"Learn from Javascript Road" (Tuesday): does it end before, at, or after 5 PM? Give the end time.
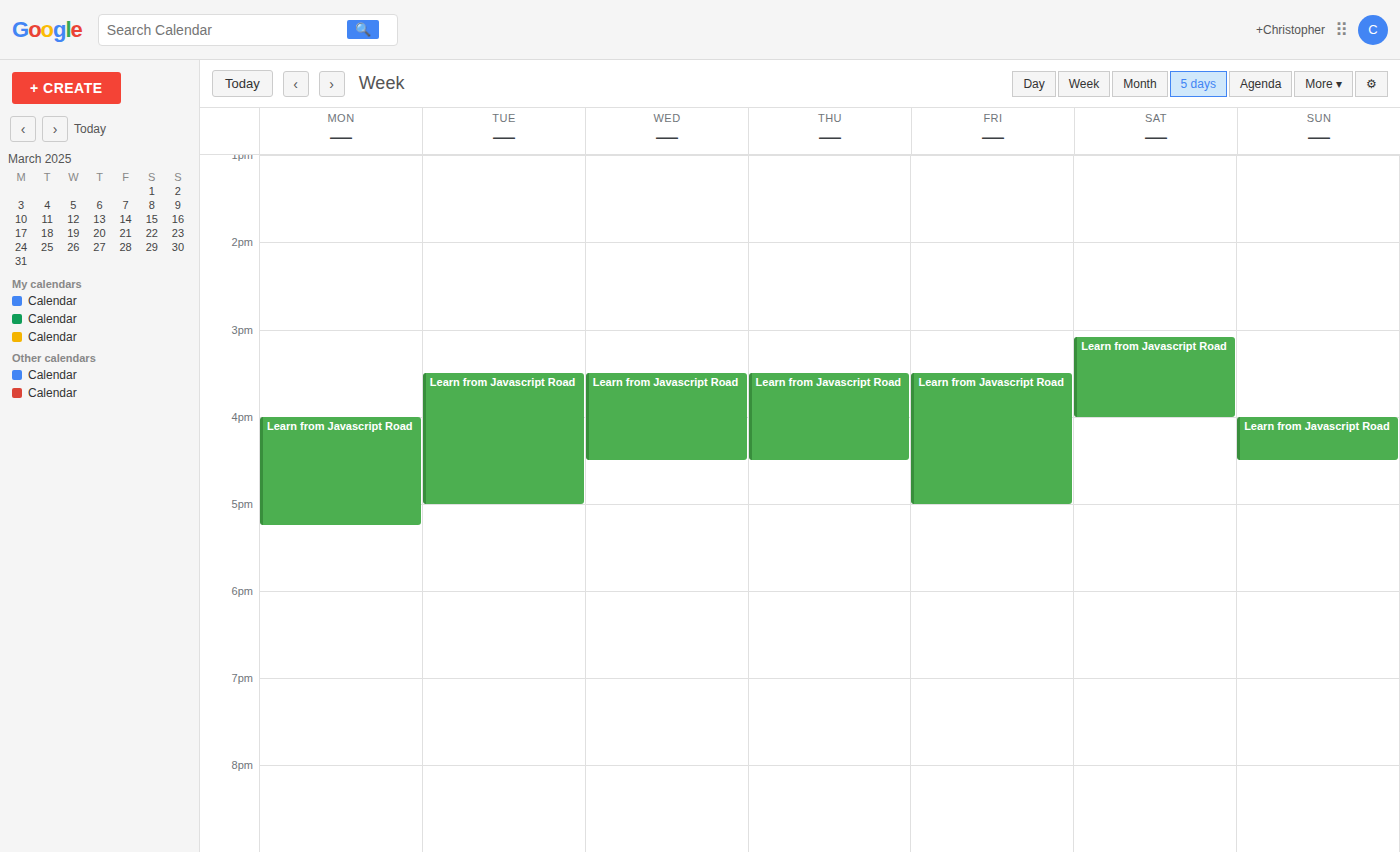
5:00 PM -- exactly at 5 PM, on the 5 PM line.